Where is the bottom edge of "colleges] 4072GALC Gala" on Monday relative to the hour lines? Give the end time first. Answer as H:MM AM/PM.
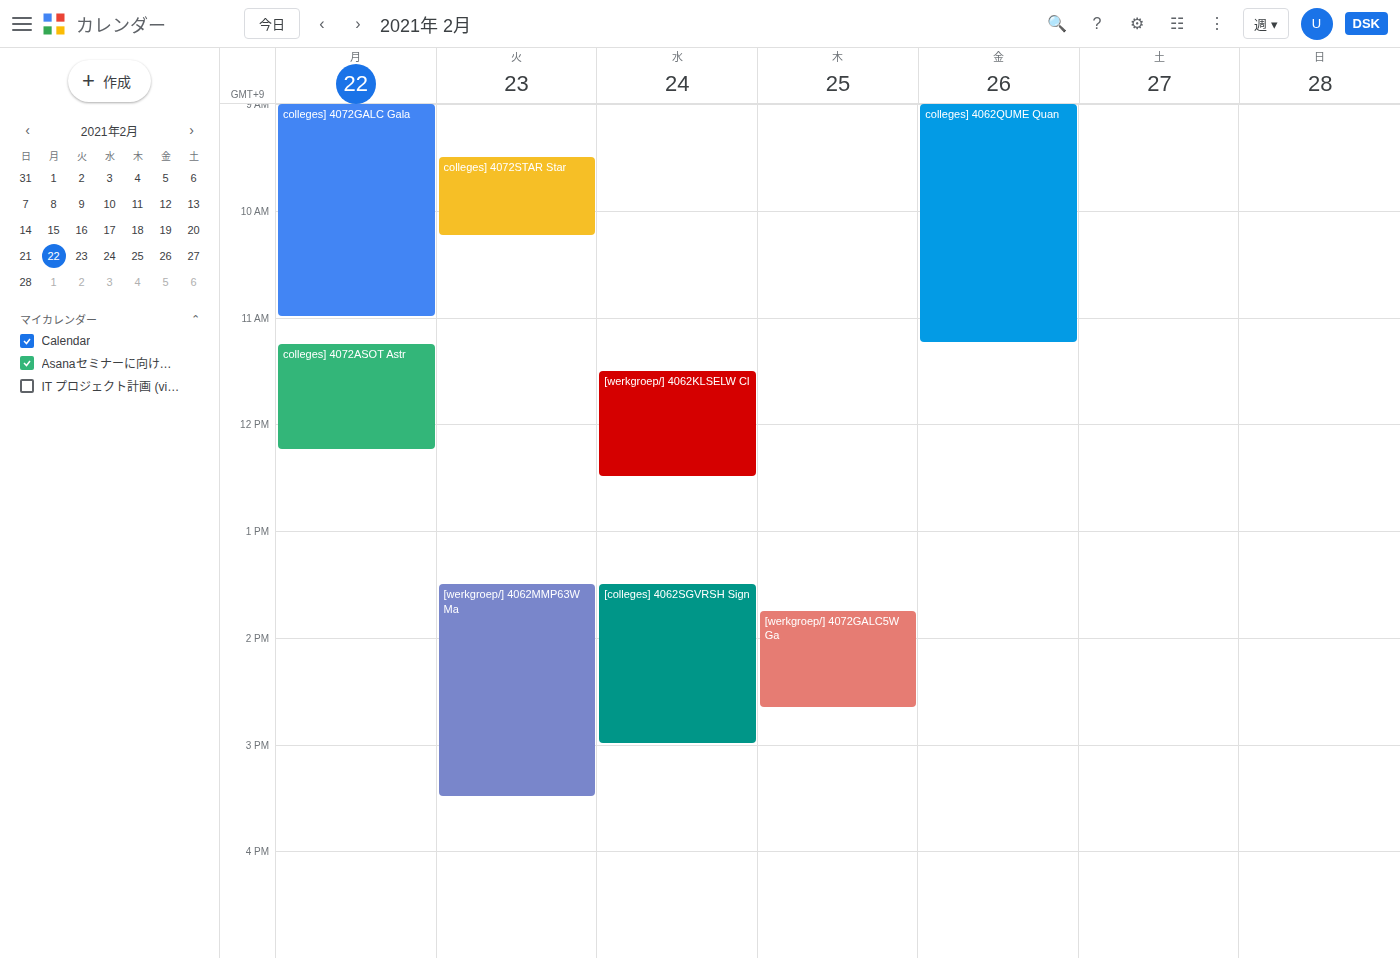
11:00 AM -- exactly on the 11 AM line.